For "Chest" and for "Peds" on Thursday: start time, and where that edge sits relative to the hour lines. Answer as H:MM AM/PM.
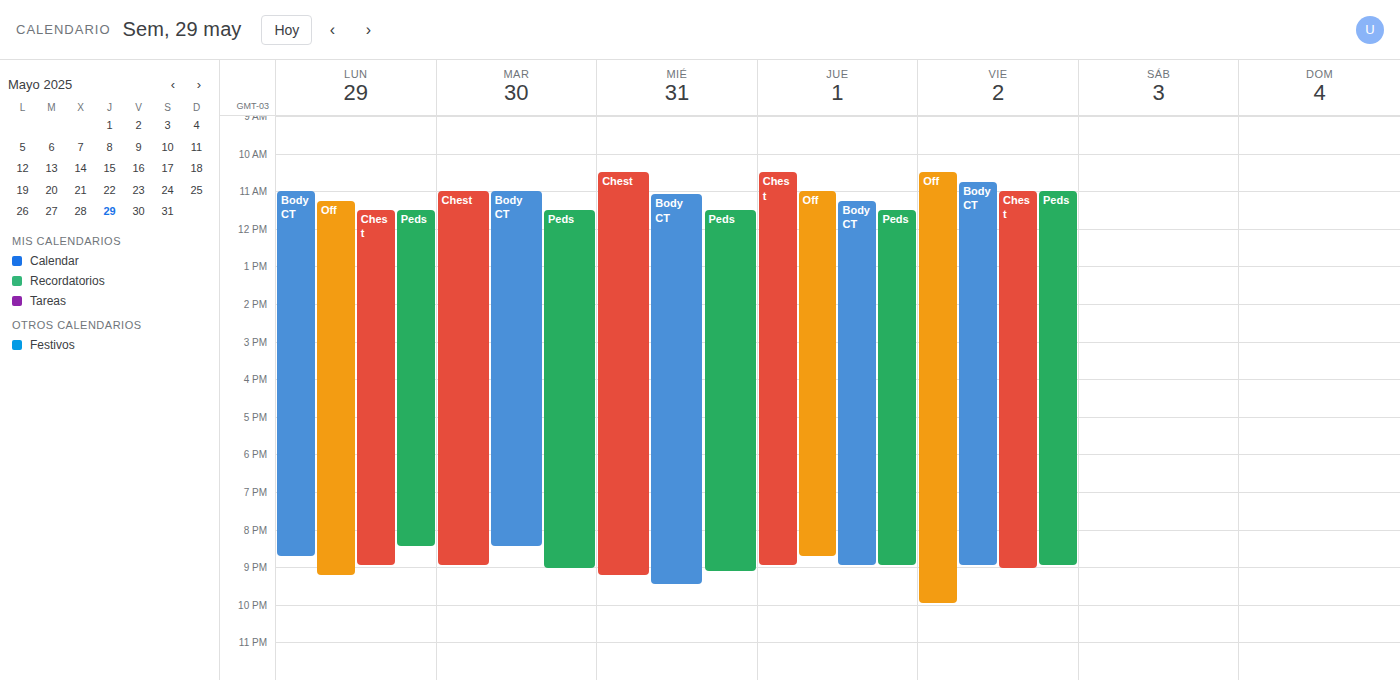
"Chest": 10:30 AM, halfway between the 10 AM and 11 AM lines. "Peds": 11:30 AM, halfway between the 11 AM and 12 PM lines.